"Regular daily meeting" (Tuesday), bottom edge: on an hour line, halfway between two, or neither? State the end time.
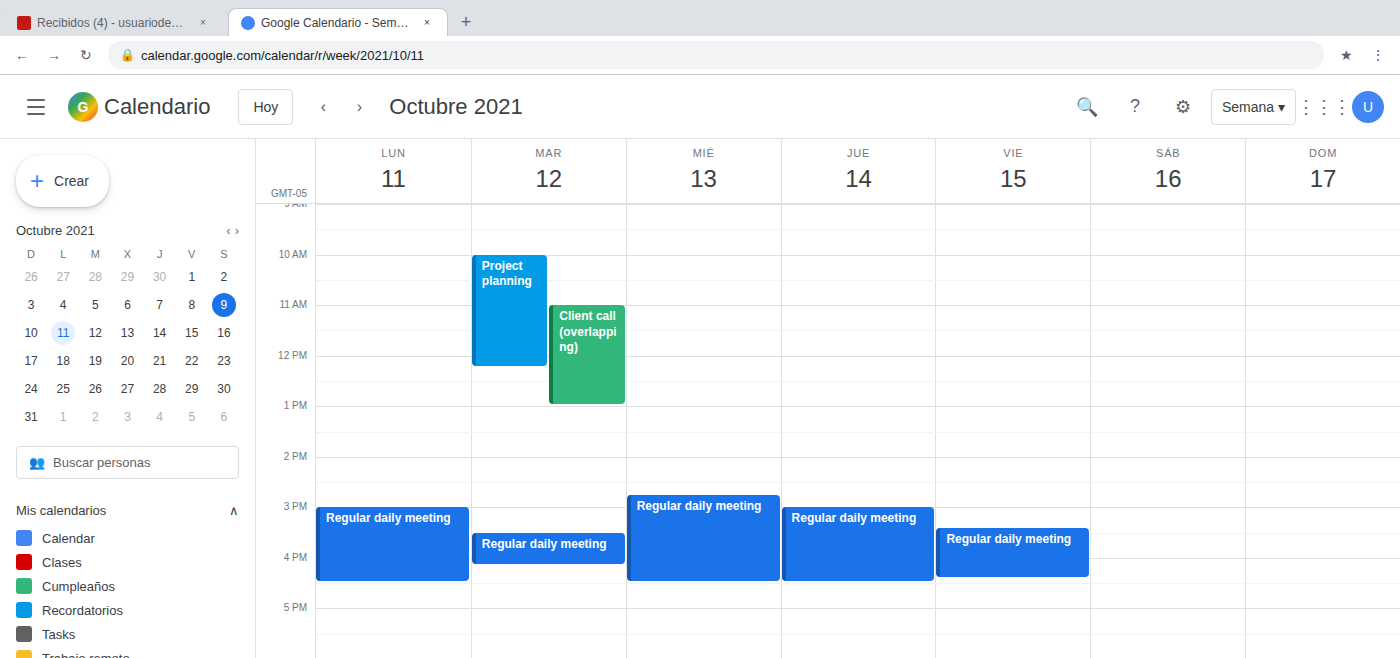
4:10 PM -- neither: 10 minutes below the 4 PM line and 50 minutes above the 5 PM line.